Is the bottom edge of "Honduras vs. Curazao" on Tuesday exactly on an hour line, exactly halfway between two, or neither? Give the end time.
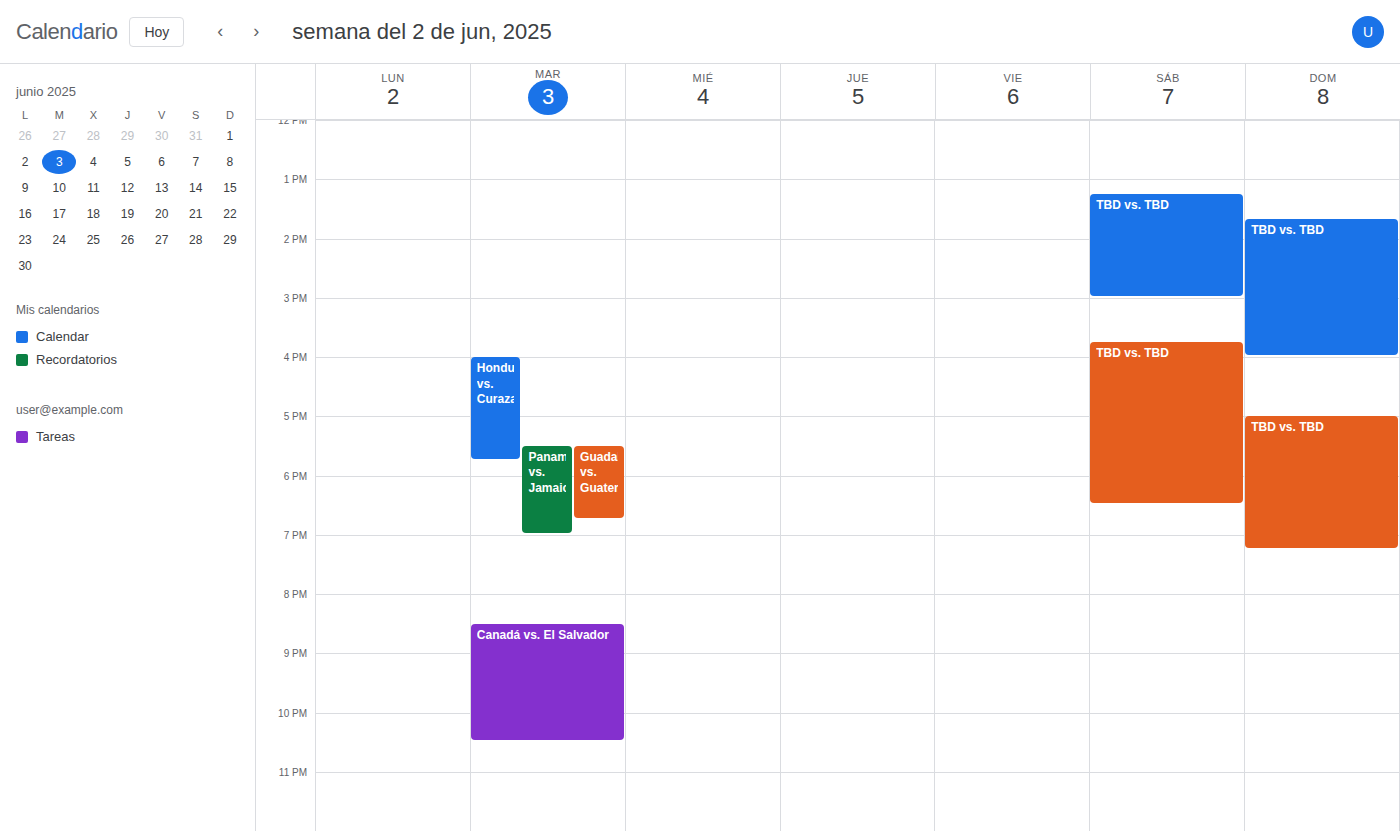
5:45 PM -- neither: three quarters of the way from the 5 PM line to the 6 PM line.